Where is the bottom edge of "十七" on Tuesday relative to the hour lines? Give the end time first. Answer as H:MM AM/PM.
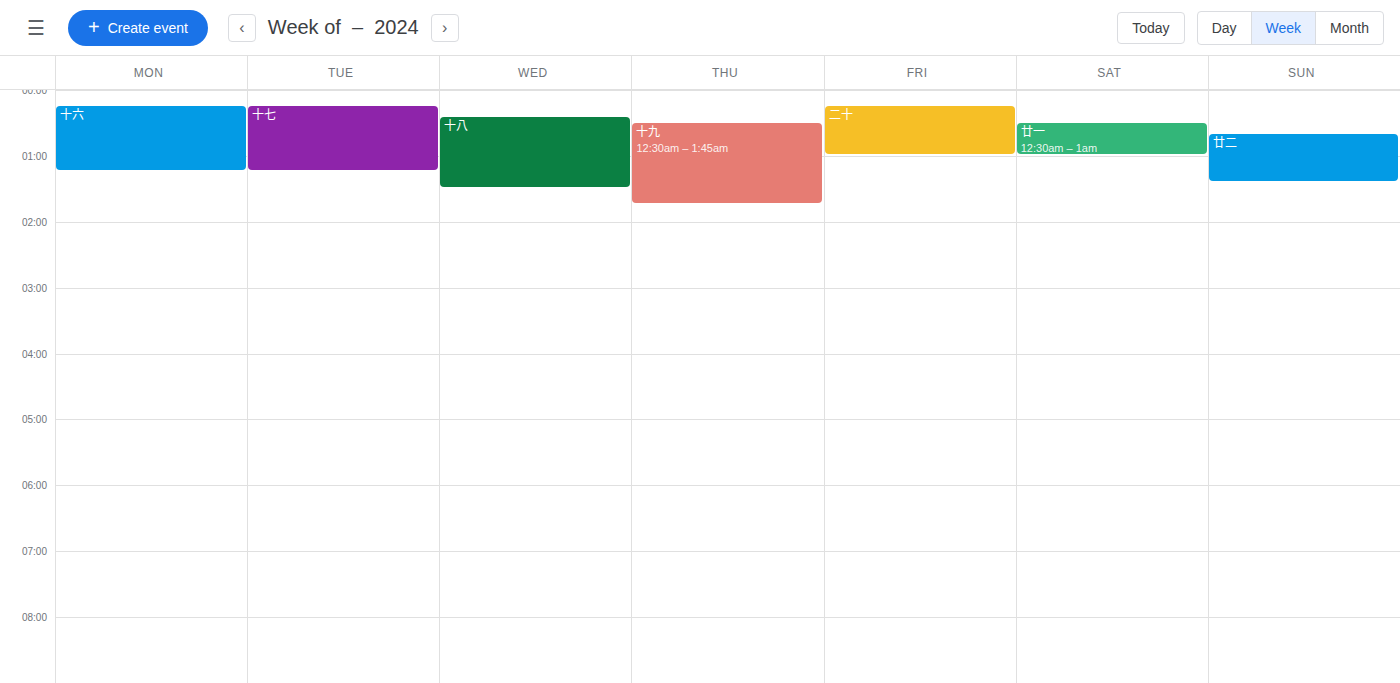
1:15 AM -- neither: a quarter of the way from the 1 AM line to the 2 AM line.